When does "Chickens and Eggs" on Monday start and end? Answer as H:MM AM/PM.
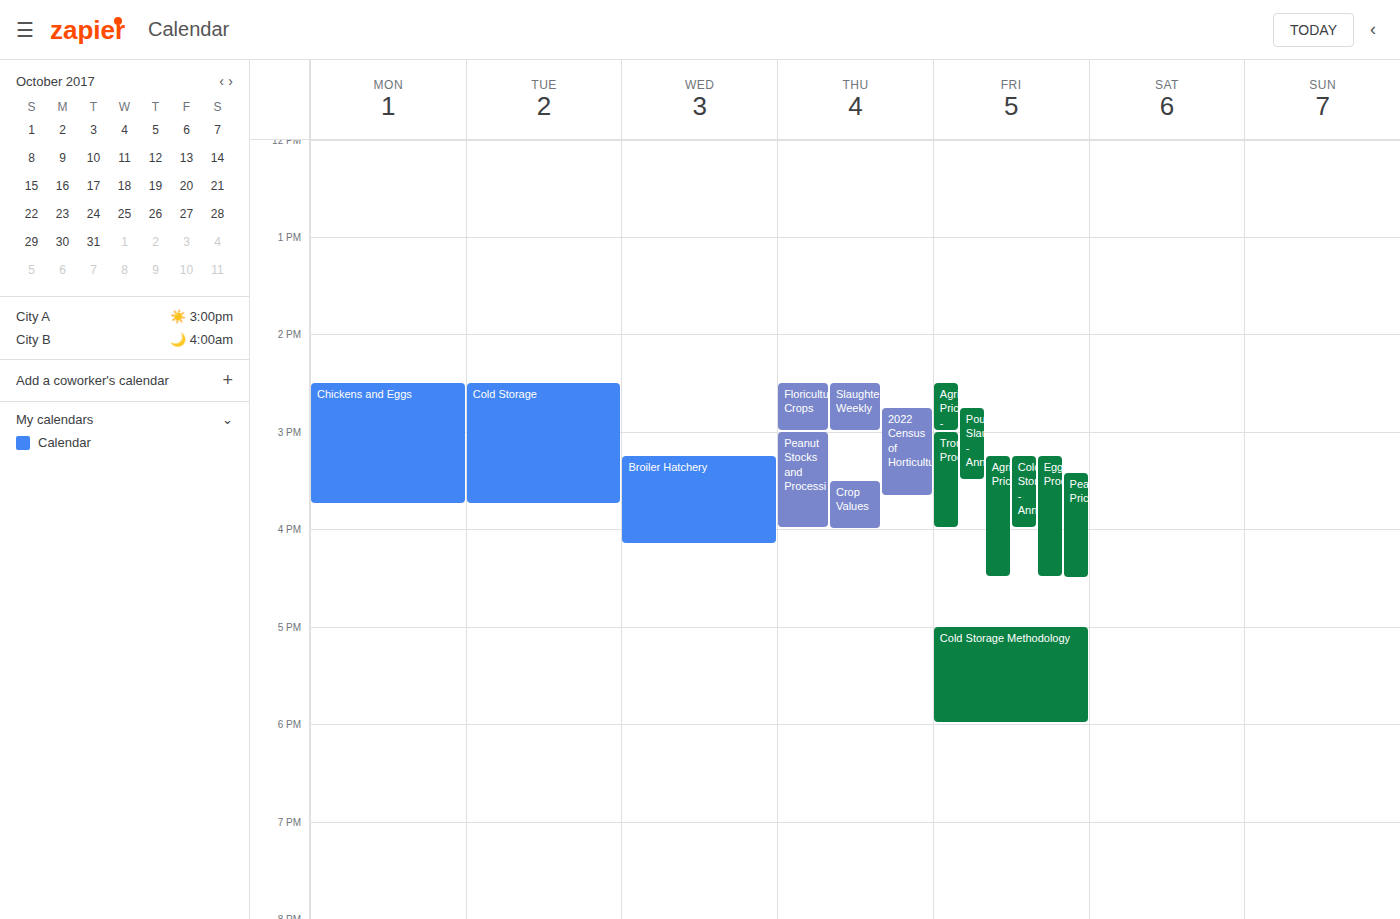
2:30 PM to 3:45 PM